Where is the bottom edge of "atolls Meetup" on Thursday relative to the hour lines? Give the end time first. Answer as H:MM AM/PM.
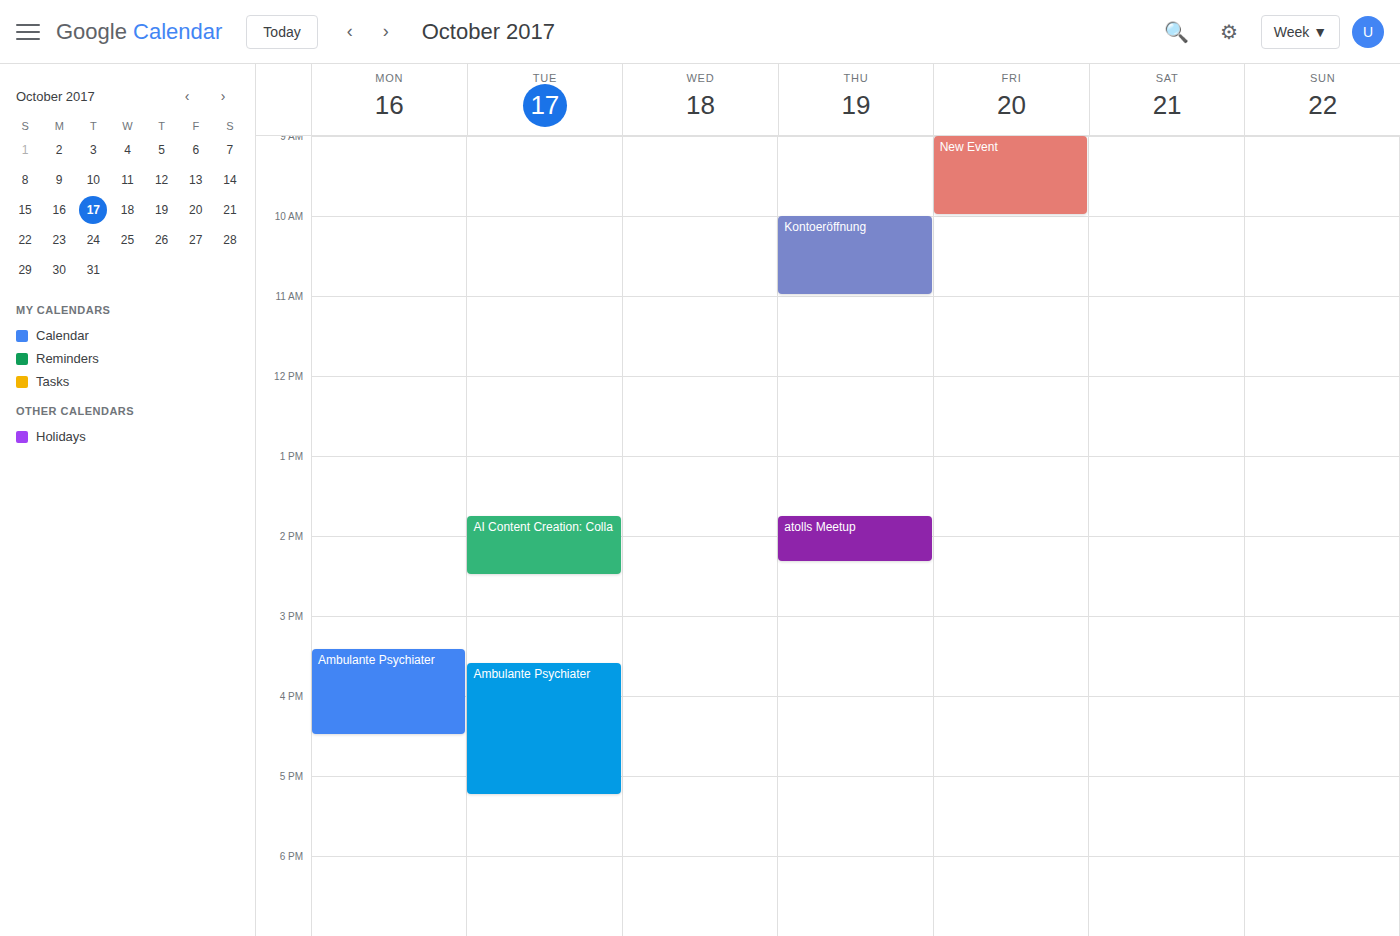
2:20 PM -- neither: 20 minutes below the 2 PM line and 40 minutes above the 3 PM line.